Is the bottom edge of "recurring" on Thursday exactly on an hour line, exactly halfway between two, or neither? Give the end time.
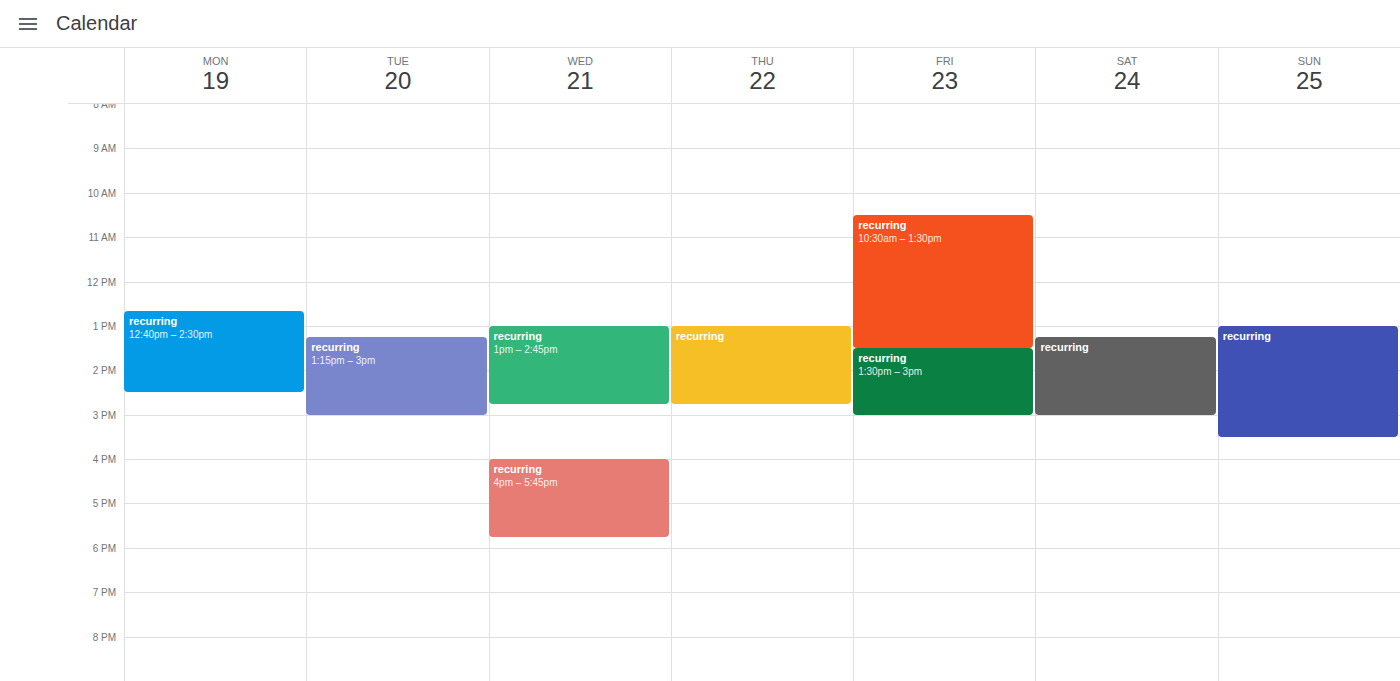
2:45 PM -- neither: three quarters of the way from the 2 PM line to the 3 PM line.